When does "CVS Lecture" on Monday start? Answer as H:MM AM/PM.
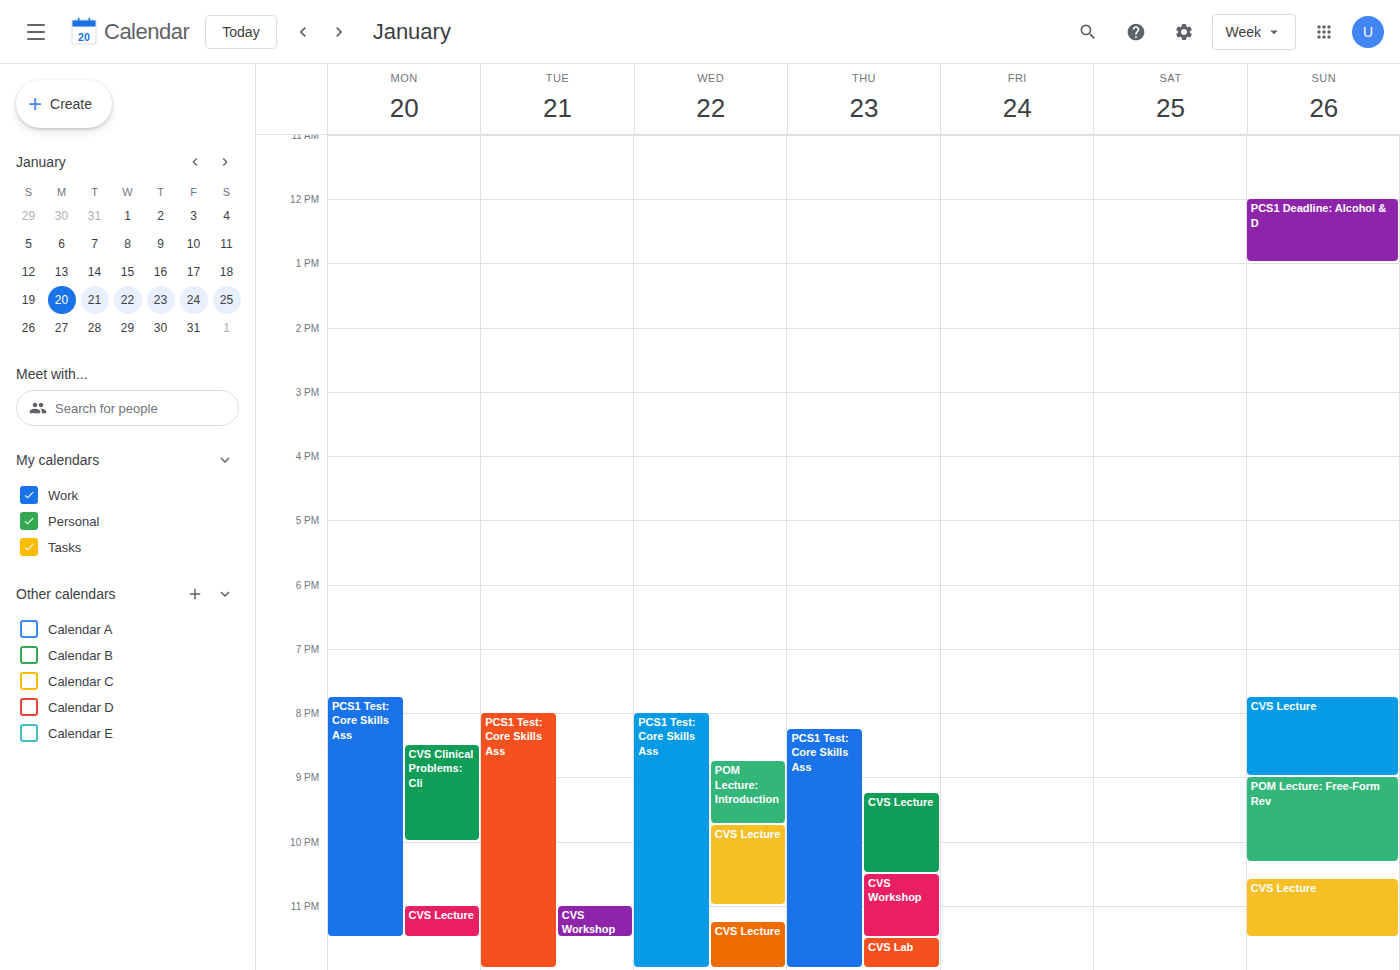
11:00 PM